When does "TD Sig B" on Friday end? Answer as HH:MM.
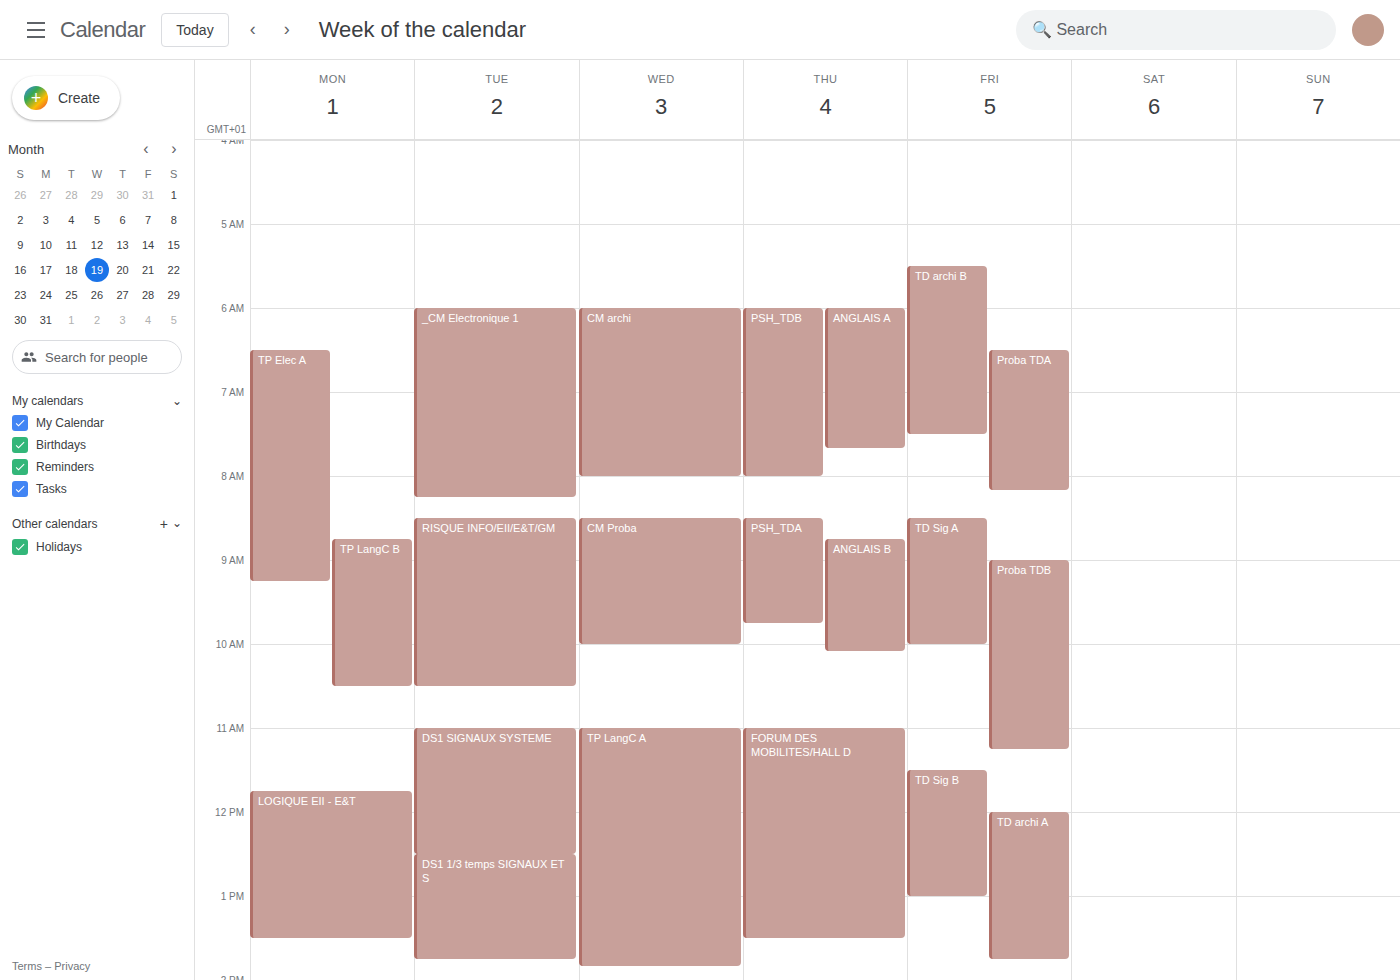
13:00